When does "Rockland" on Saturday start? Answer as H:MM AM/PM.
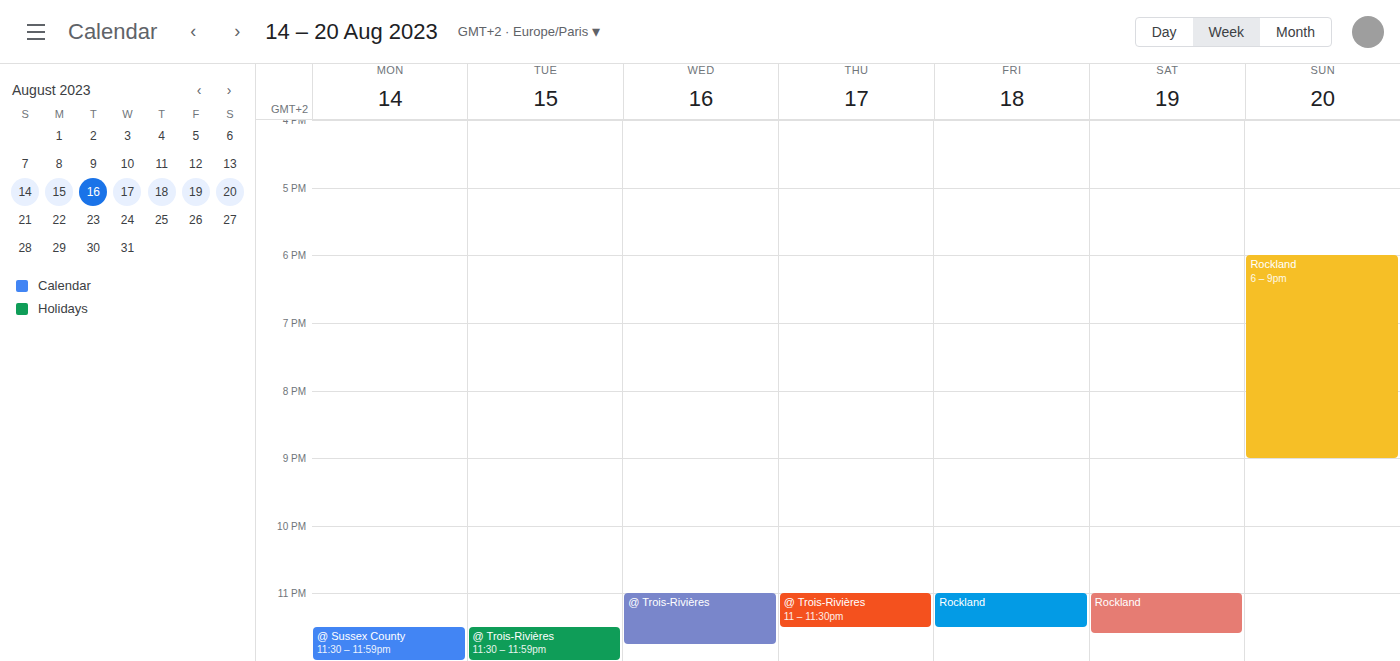
11:00 PM